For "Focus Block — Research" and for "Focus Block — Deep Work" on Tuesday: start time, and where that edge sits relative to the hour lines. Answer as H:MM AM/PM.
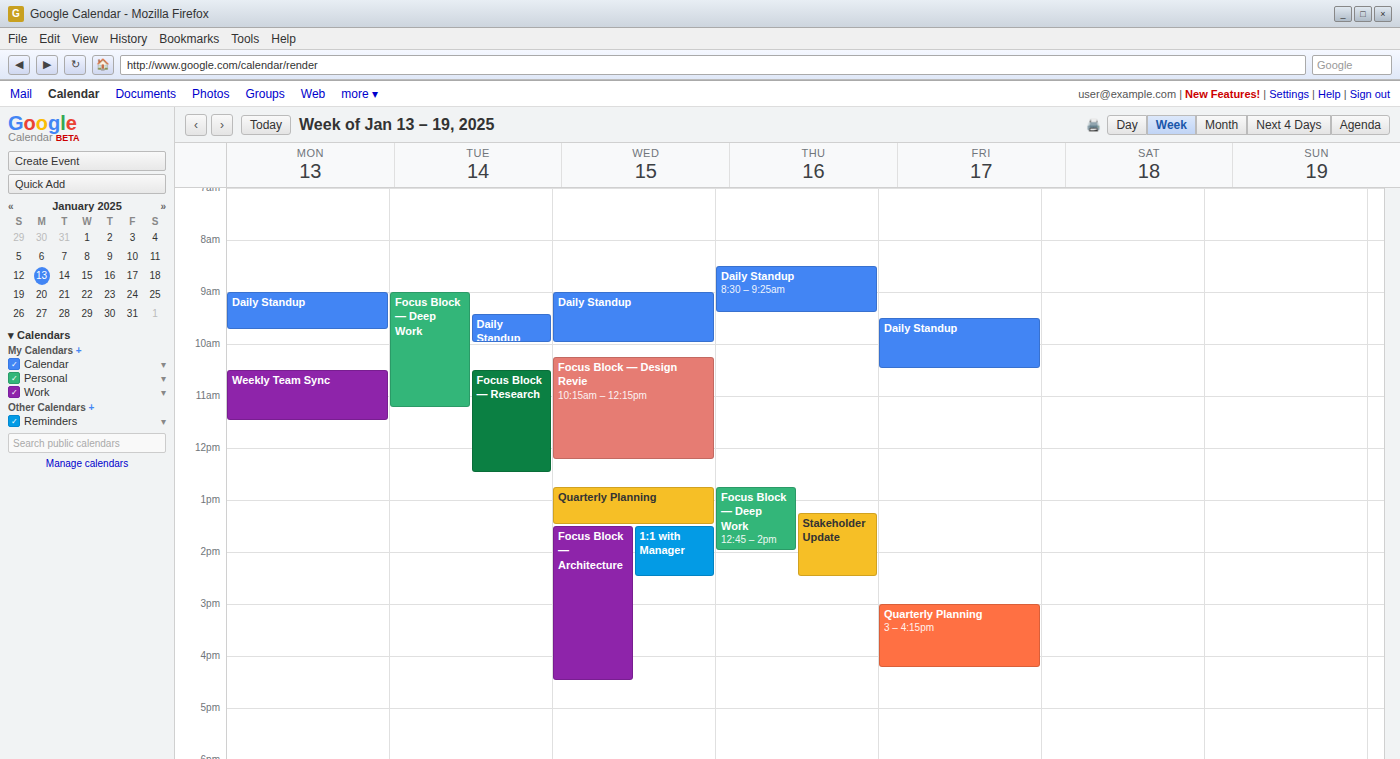
"Focus Block — Research": 10:30 AM, halfway between the 10 AM and 11 AM lines. "Focus Block — Deep Work": 9:00 AM, exactly on the 9 AM line.